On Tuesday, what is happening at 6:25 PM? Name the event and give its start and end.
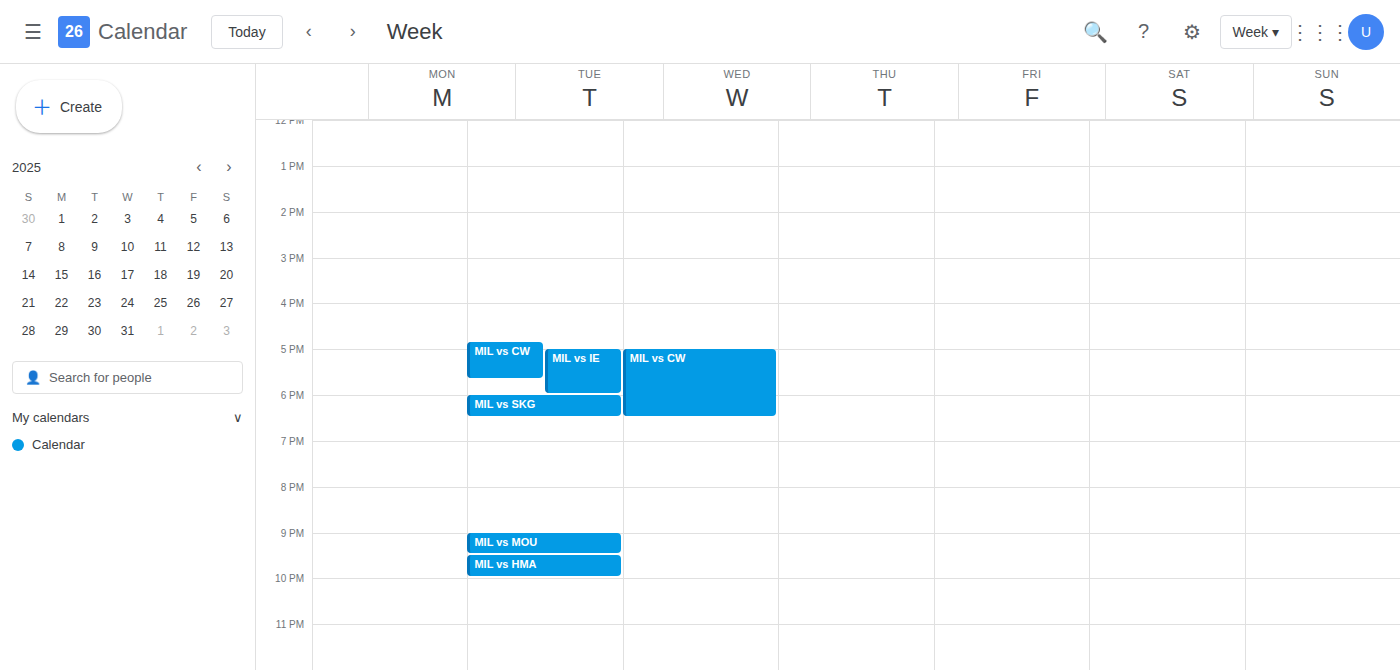
"MIL vs SKG", 6:00 PM to 6:30 PM